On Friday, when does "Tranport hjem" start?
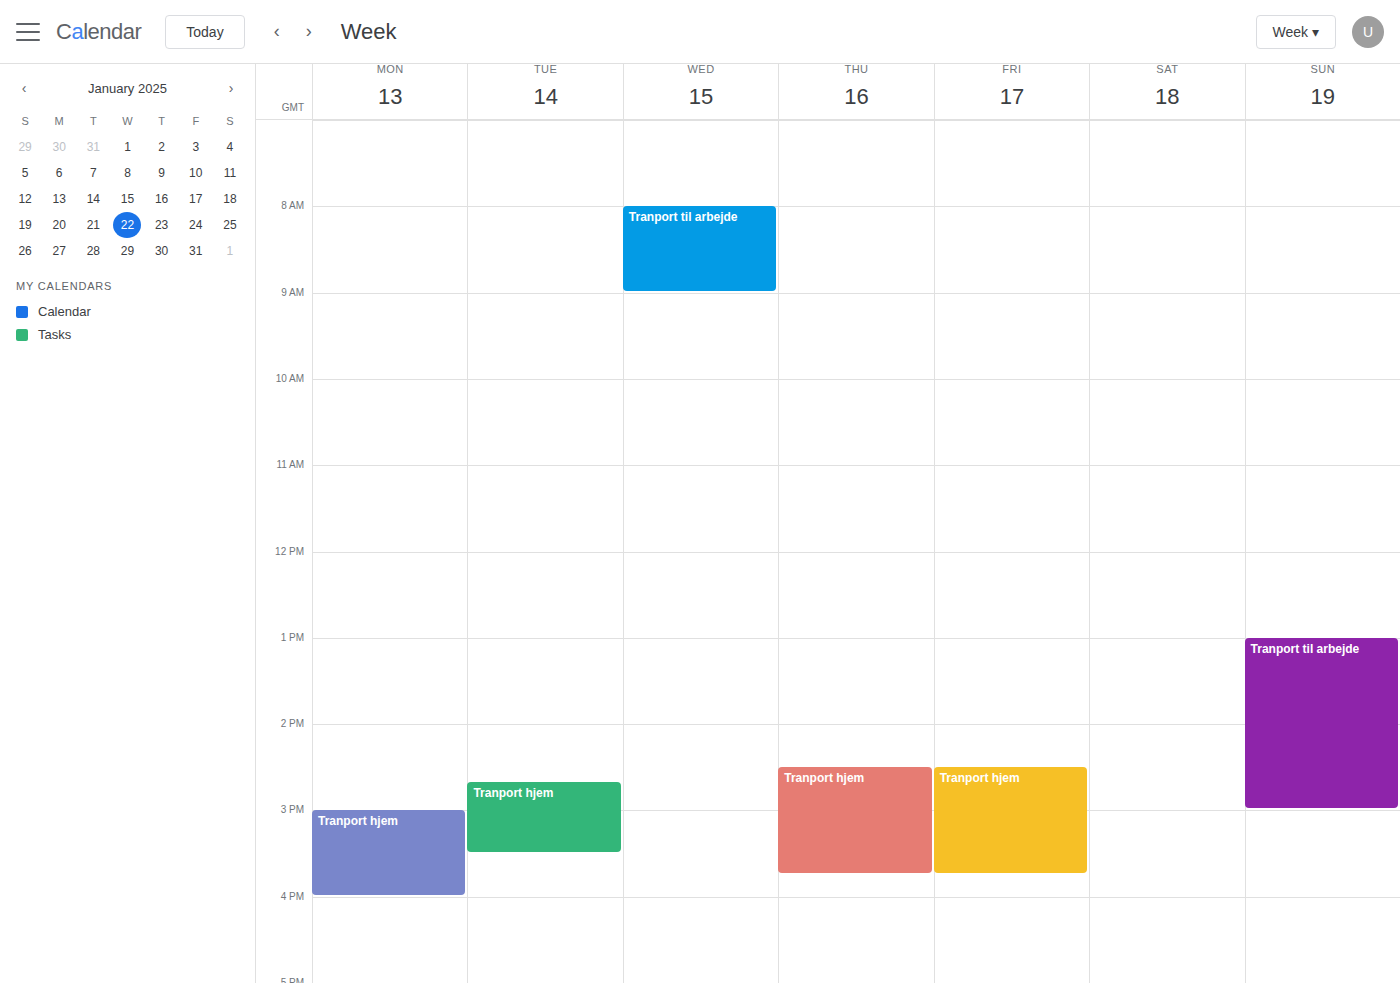
2:30 PM